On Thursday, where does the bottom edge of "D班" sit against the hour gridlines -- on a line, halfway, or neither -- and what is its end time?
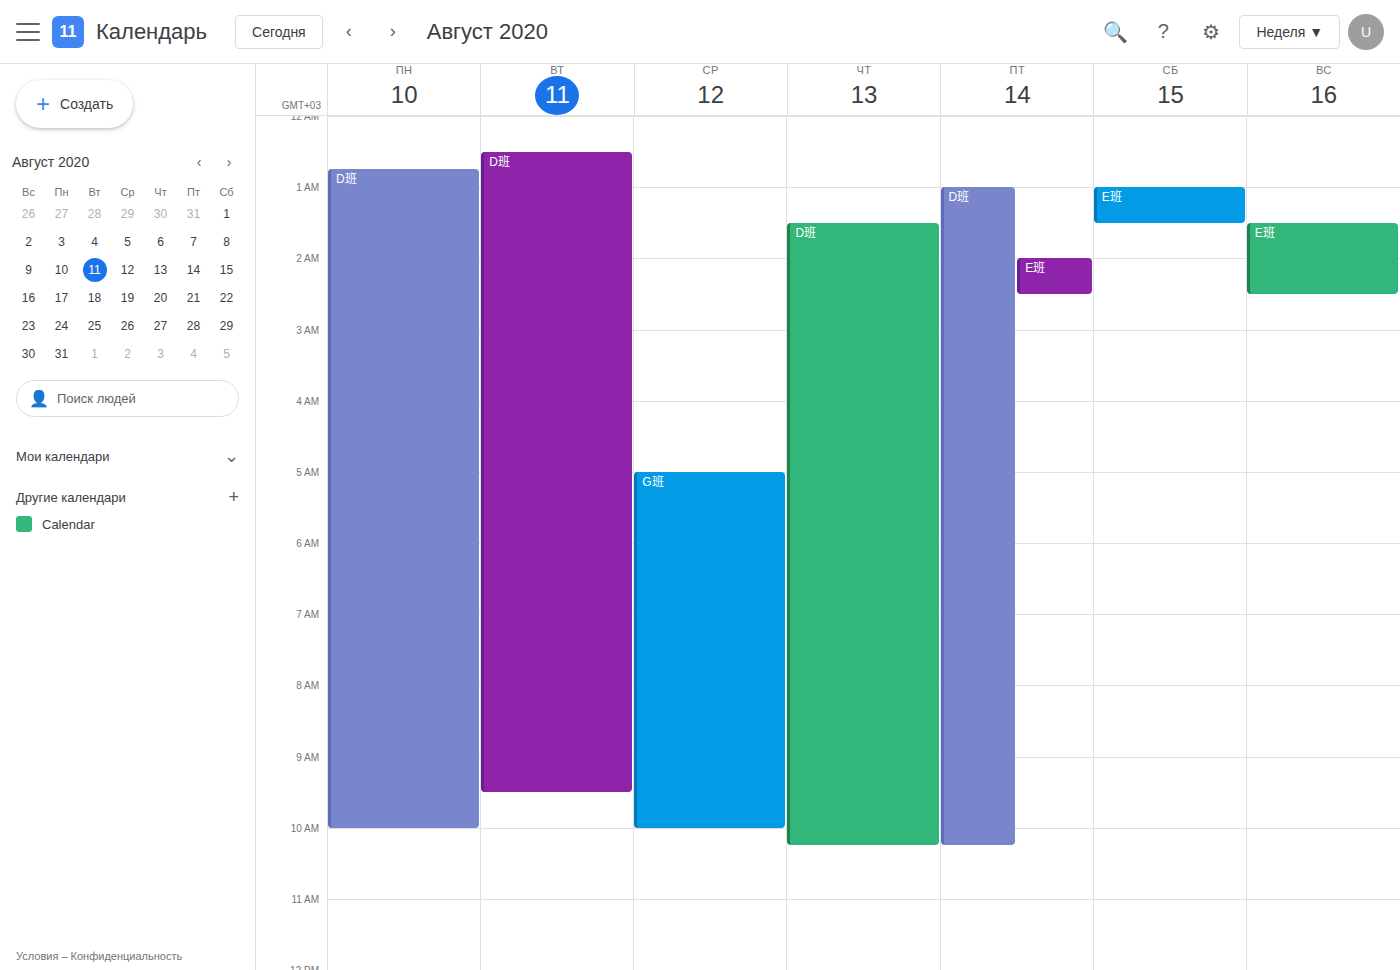
10:15 AM -- neither: a quarter of the way from the 10 AM line to the 11 AM line.